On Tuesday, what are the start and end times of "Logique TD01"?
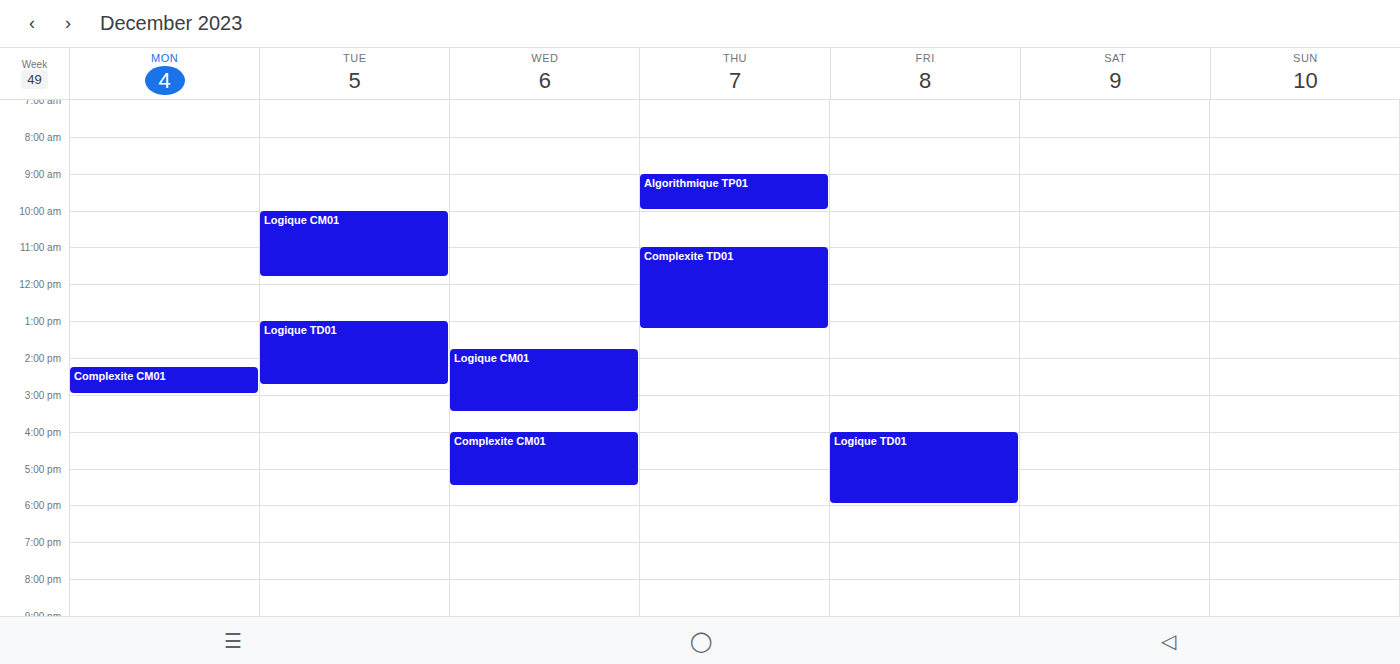
1:00 PM to 2:45 PM